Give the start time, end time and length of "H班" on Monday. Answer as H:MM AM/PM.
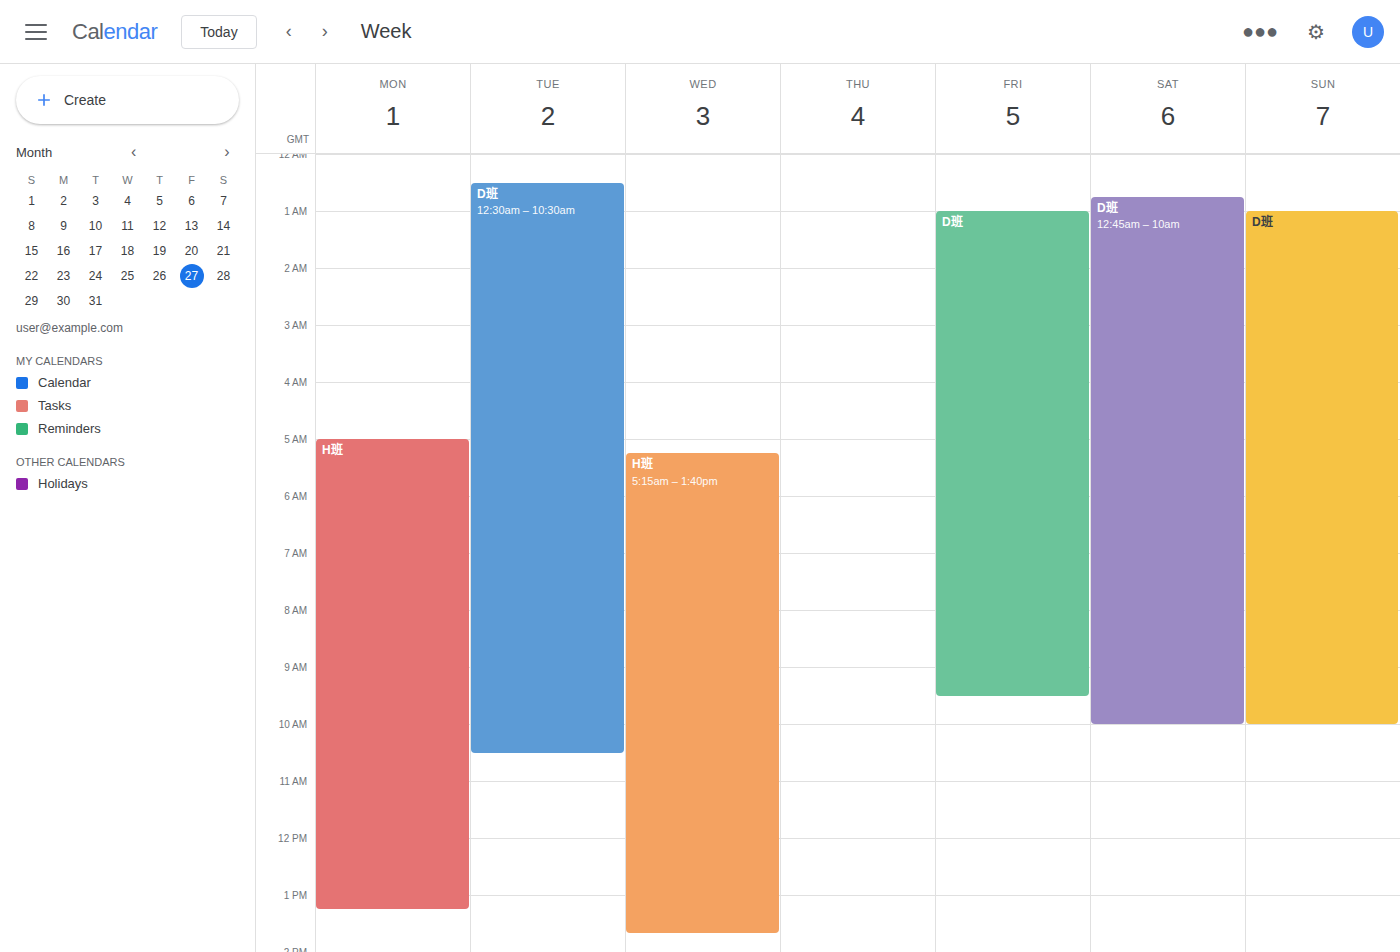
5:00 AM to 1:15 PM, 8 hours 15 minutes